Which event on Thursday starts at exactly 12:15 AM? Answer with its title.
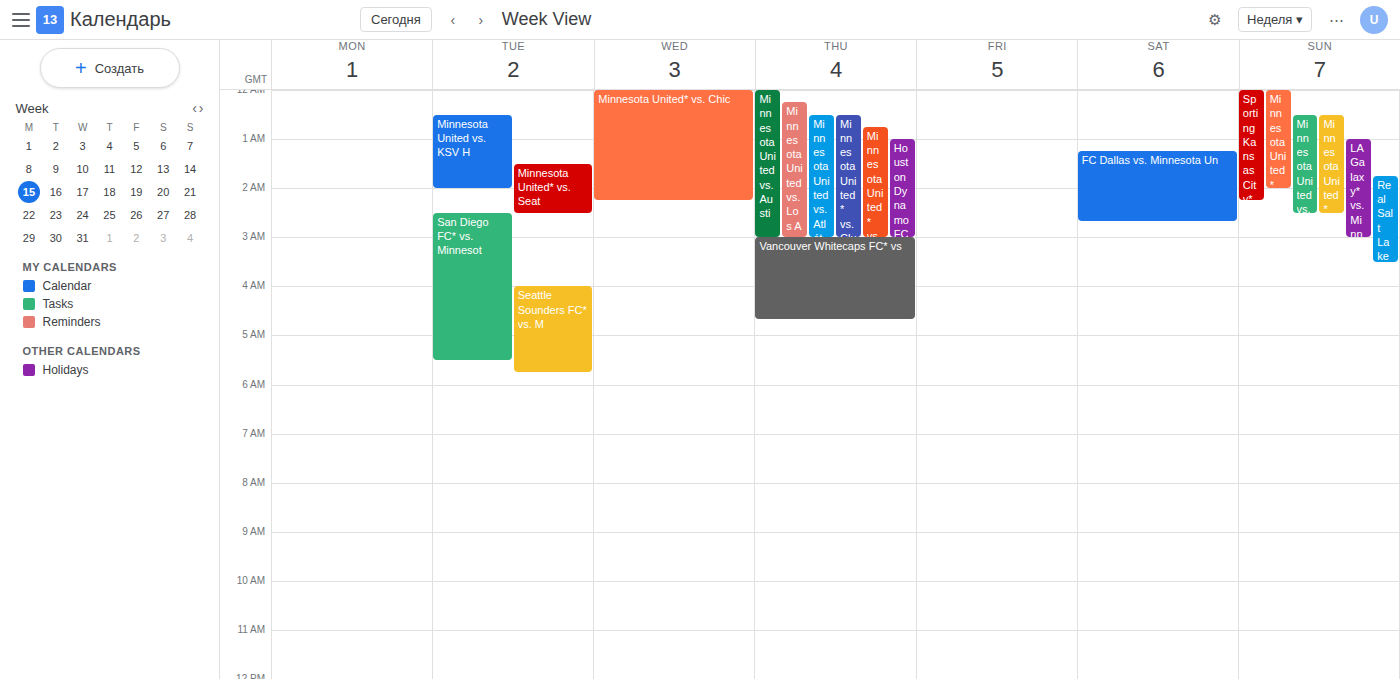
"Minnesota United vs. Los A"